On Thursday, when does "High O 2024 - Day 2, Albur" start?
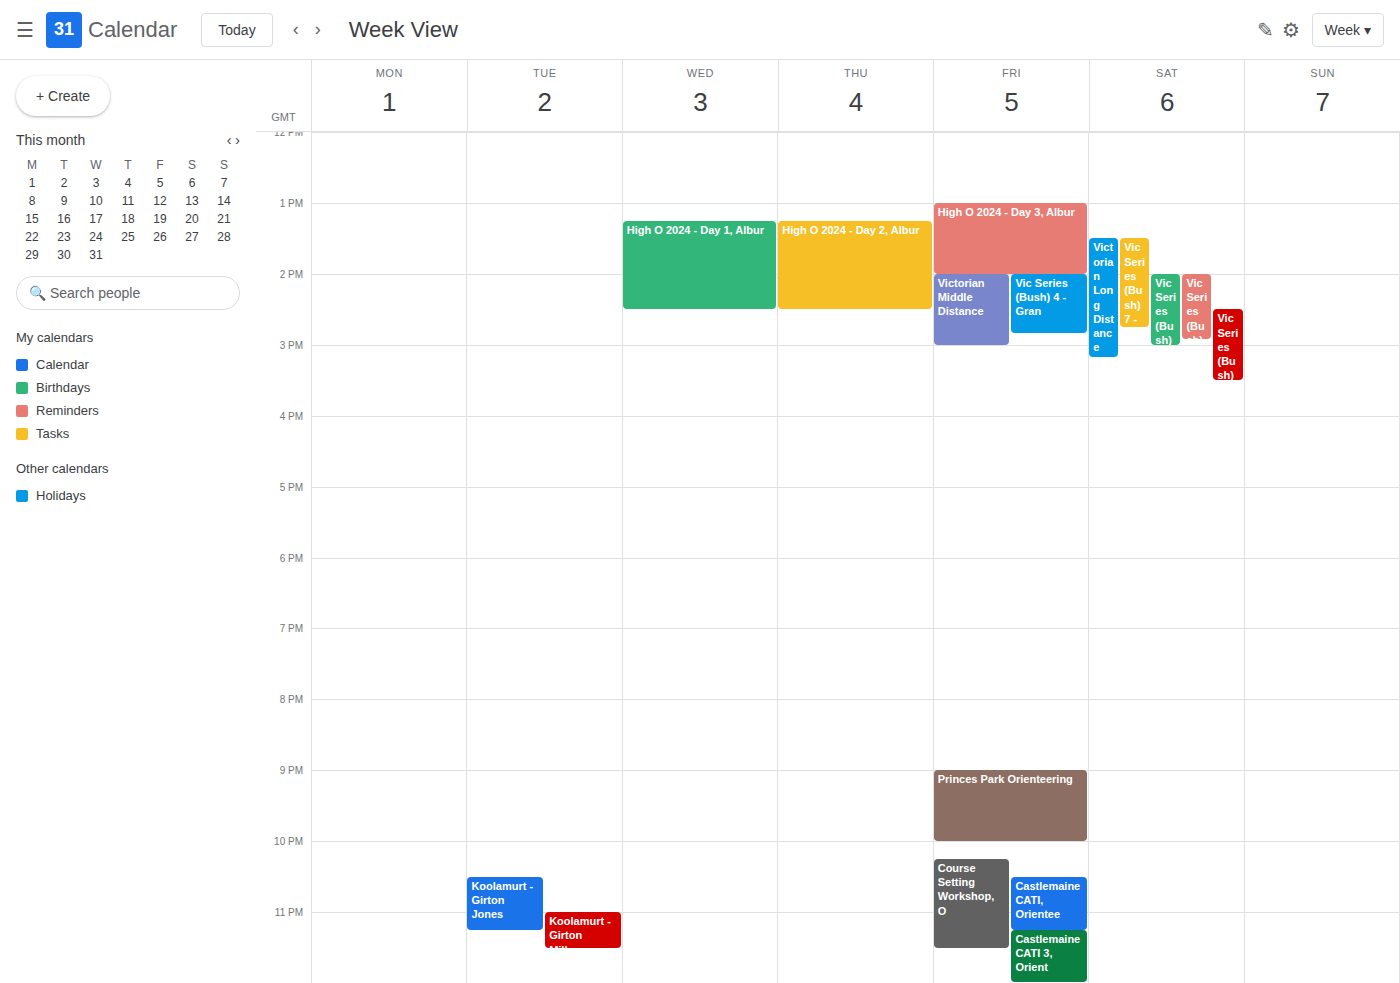
1:15 PM